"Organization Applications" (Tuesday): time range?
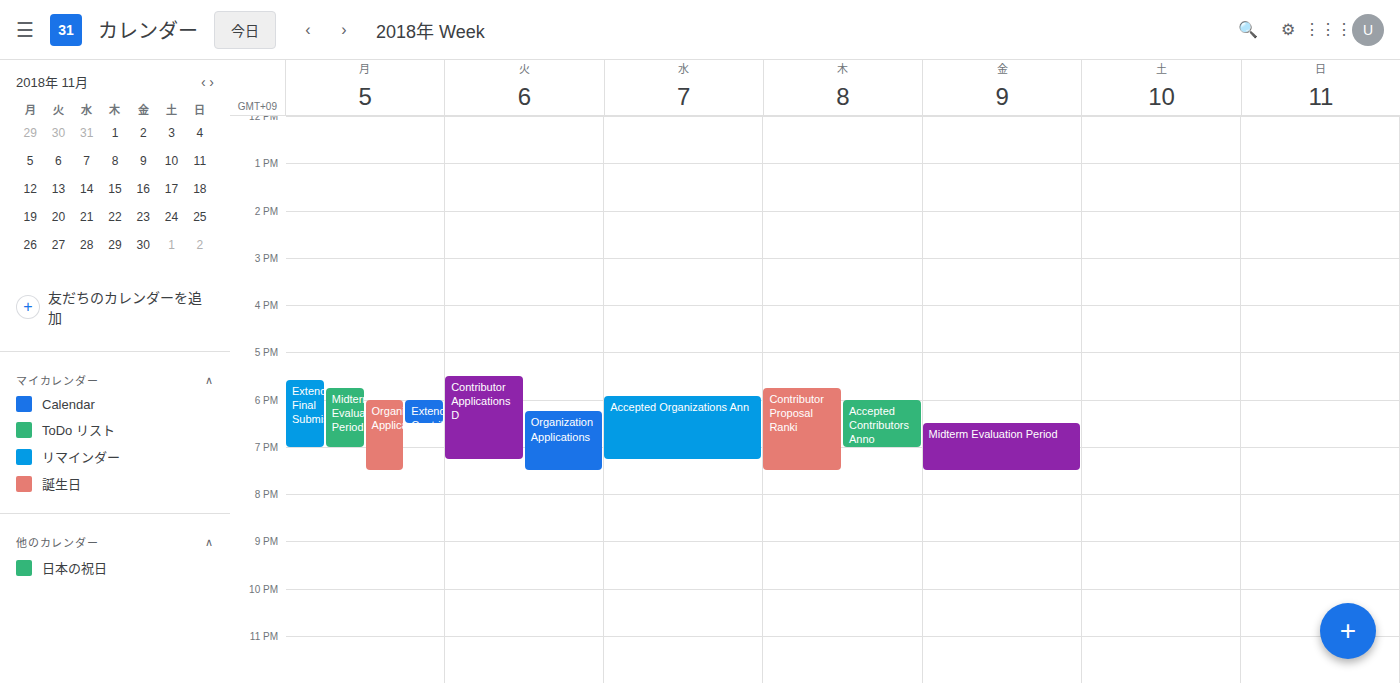
18:15 to 19:30